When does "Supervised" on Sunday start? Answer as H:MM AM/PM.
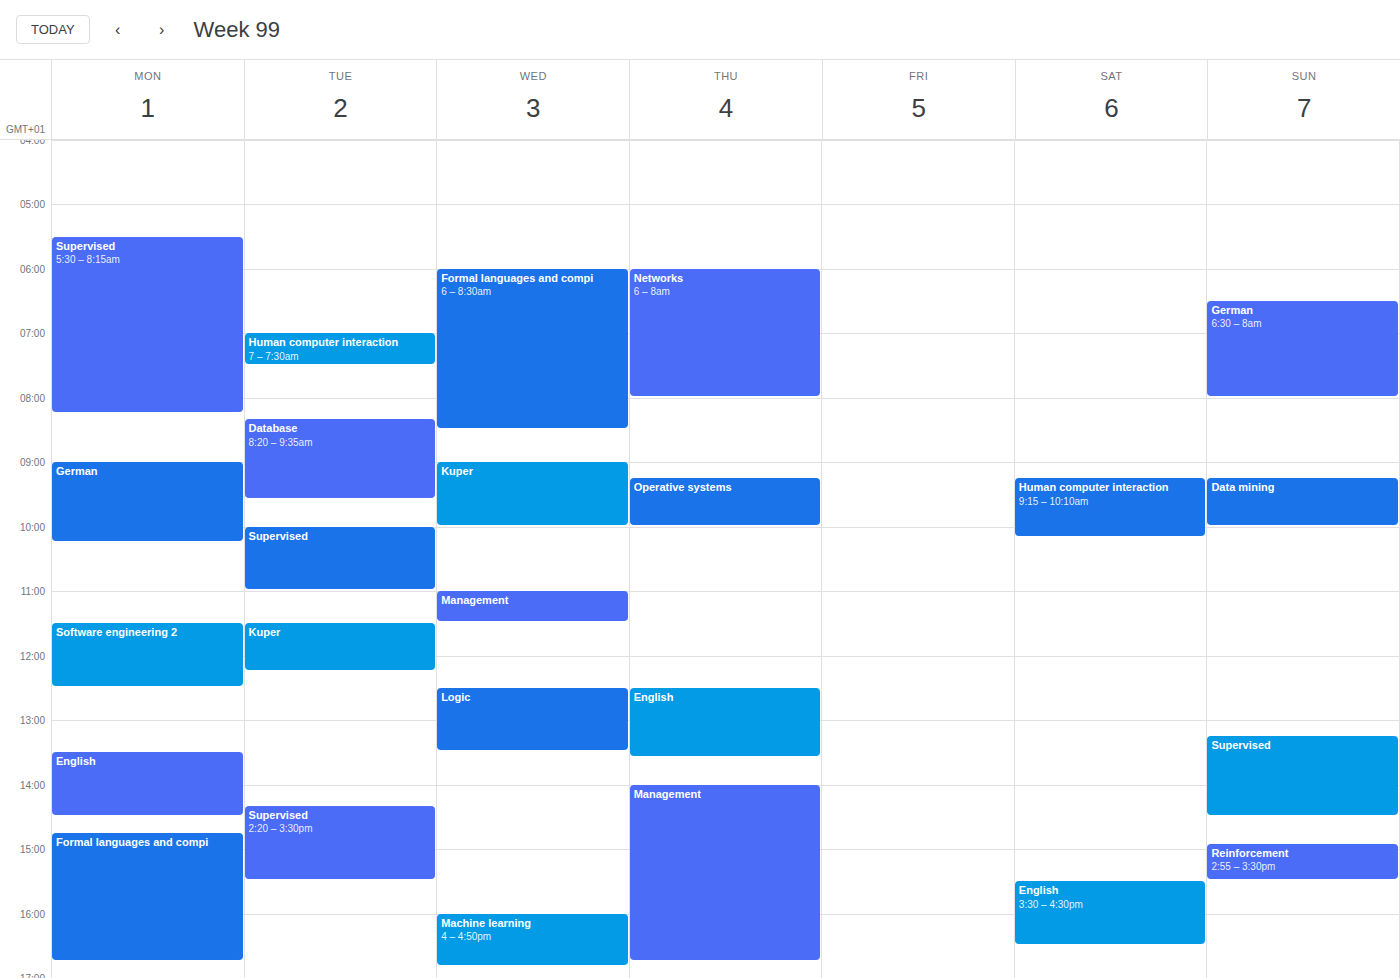
1:15 PM